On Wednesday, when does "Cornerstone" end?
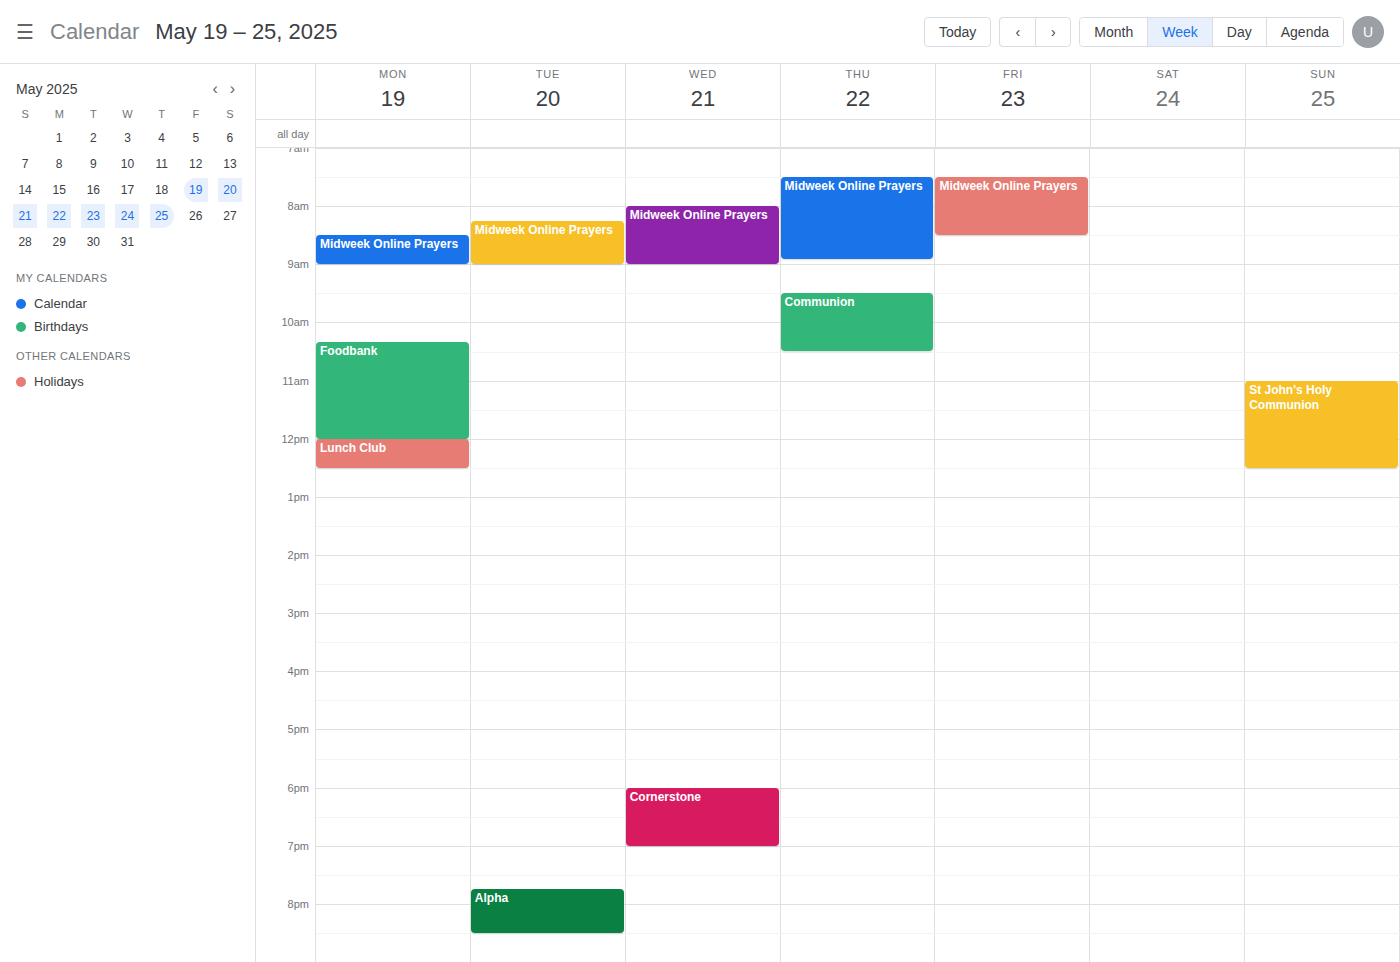
7:00 PM